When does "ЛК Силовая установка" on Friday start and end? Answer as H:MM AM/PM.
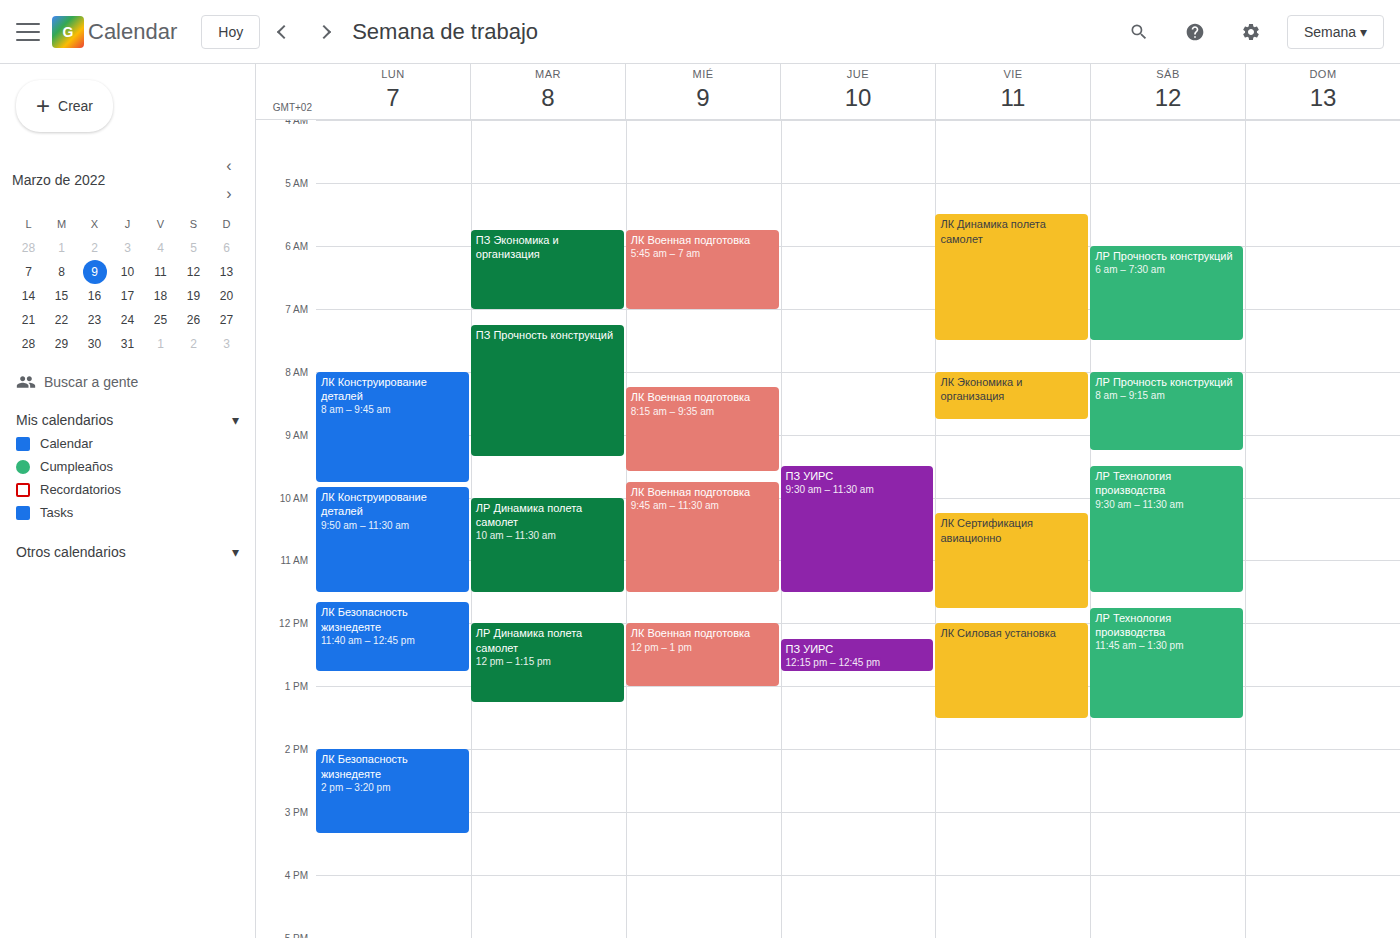
12:00 PM to 1:30 PM